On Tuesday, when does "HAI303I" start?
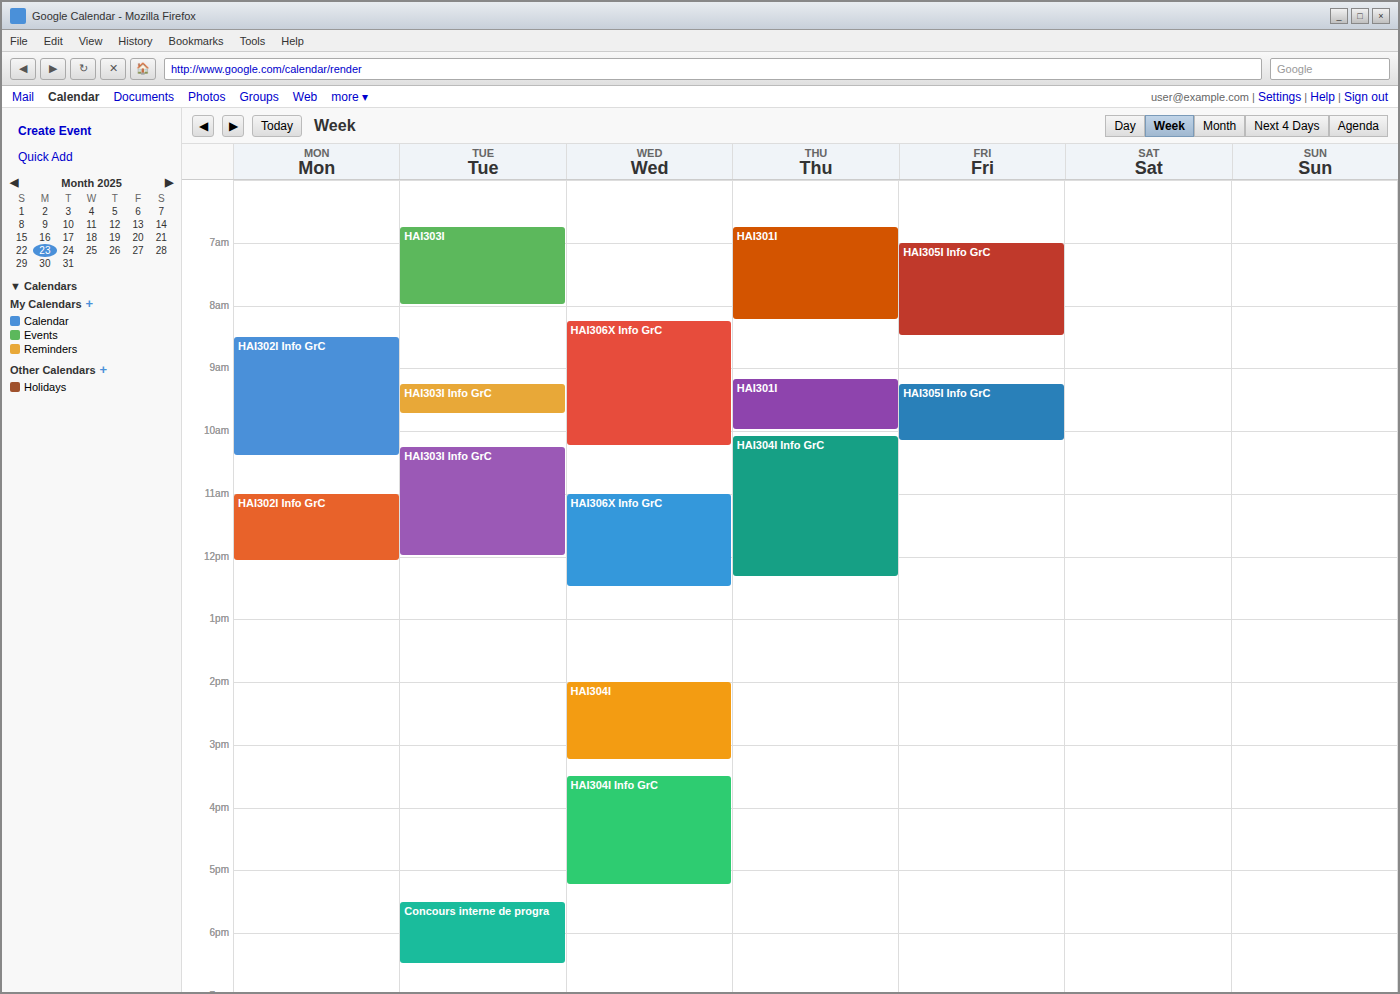
06:45